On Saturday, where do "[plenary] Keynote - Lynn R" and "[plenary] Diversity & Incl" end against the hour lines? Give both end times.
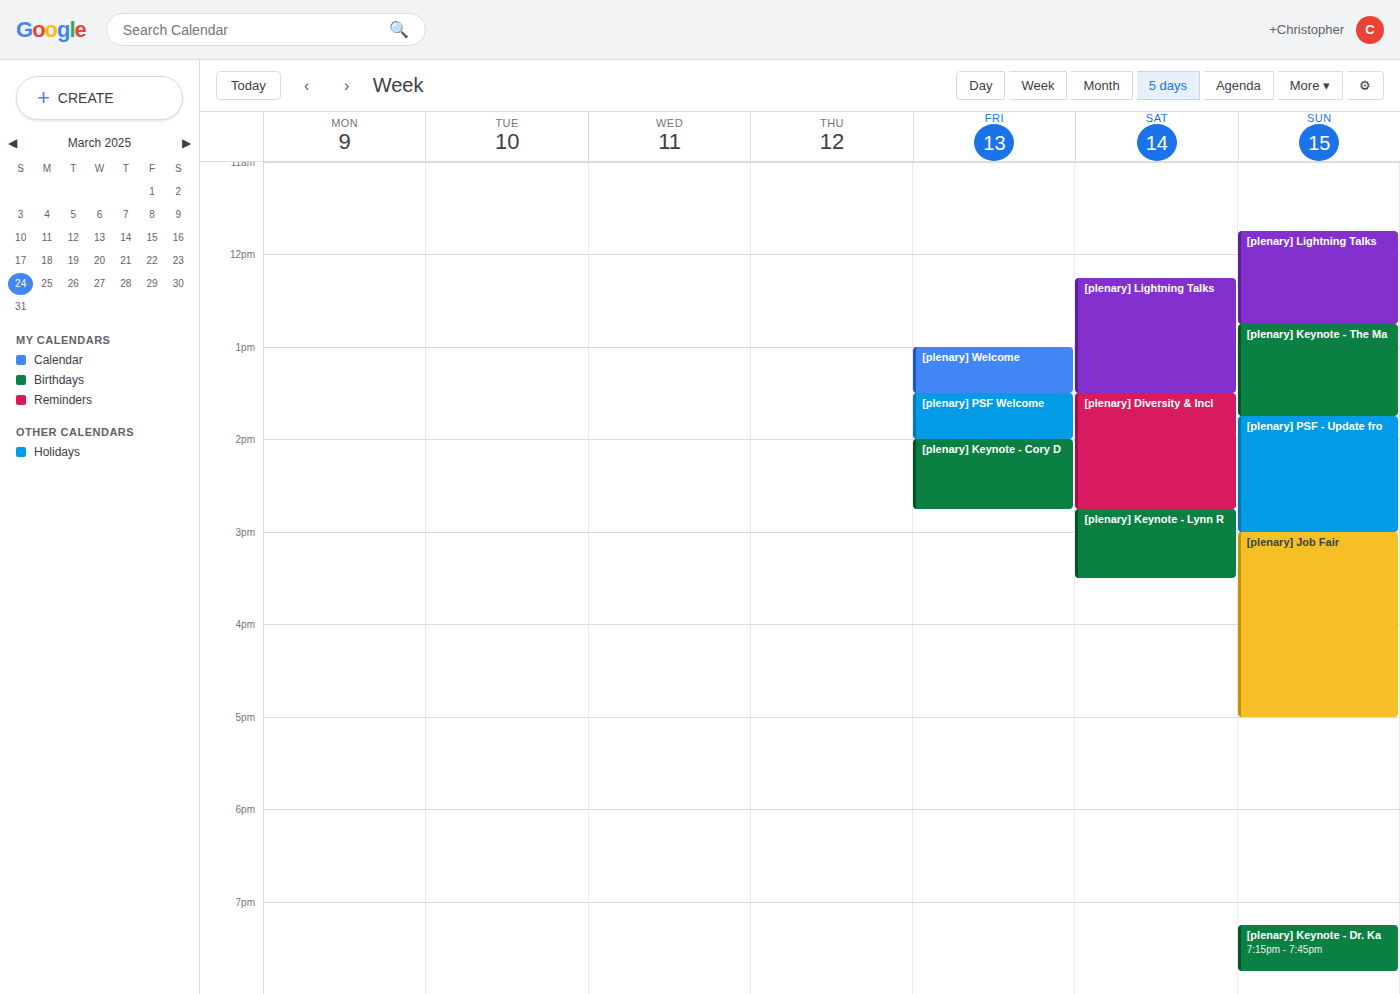
"[plenary] Keynote - Lynn R": 3:30 PM, halfway between the 3 PM and 4 PM lines. "[plenary] Diversity & Incl": 2:45 PM, neither: three quarters of the way from the 2 PM line to the 3 PM line.